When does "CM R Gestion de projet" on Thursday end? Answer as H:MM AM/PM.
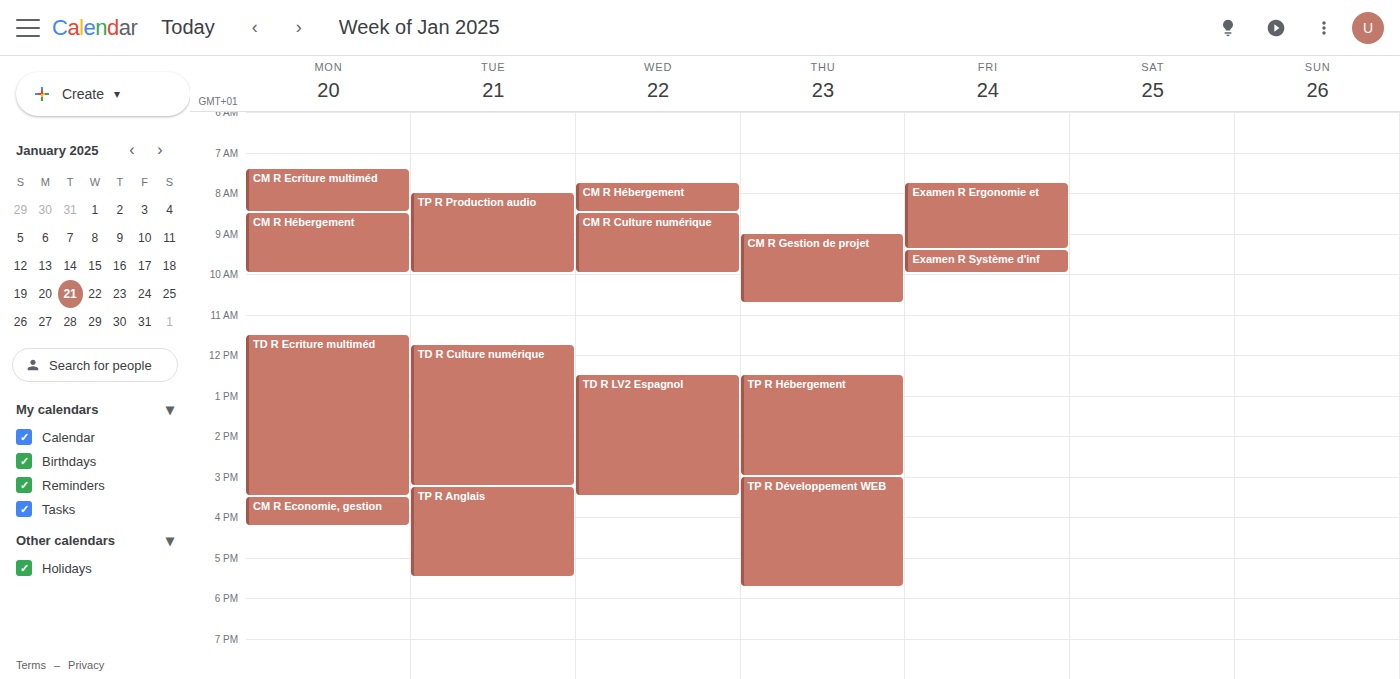
10:45 AM